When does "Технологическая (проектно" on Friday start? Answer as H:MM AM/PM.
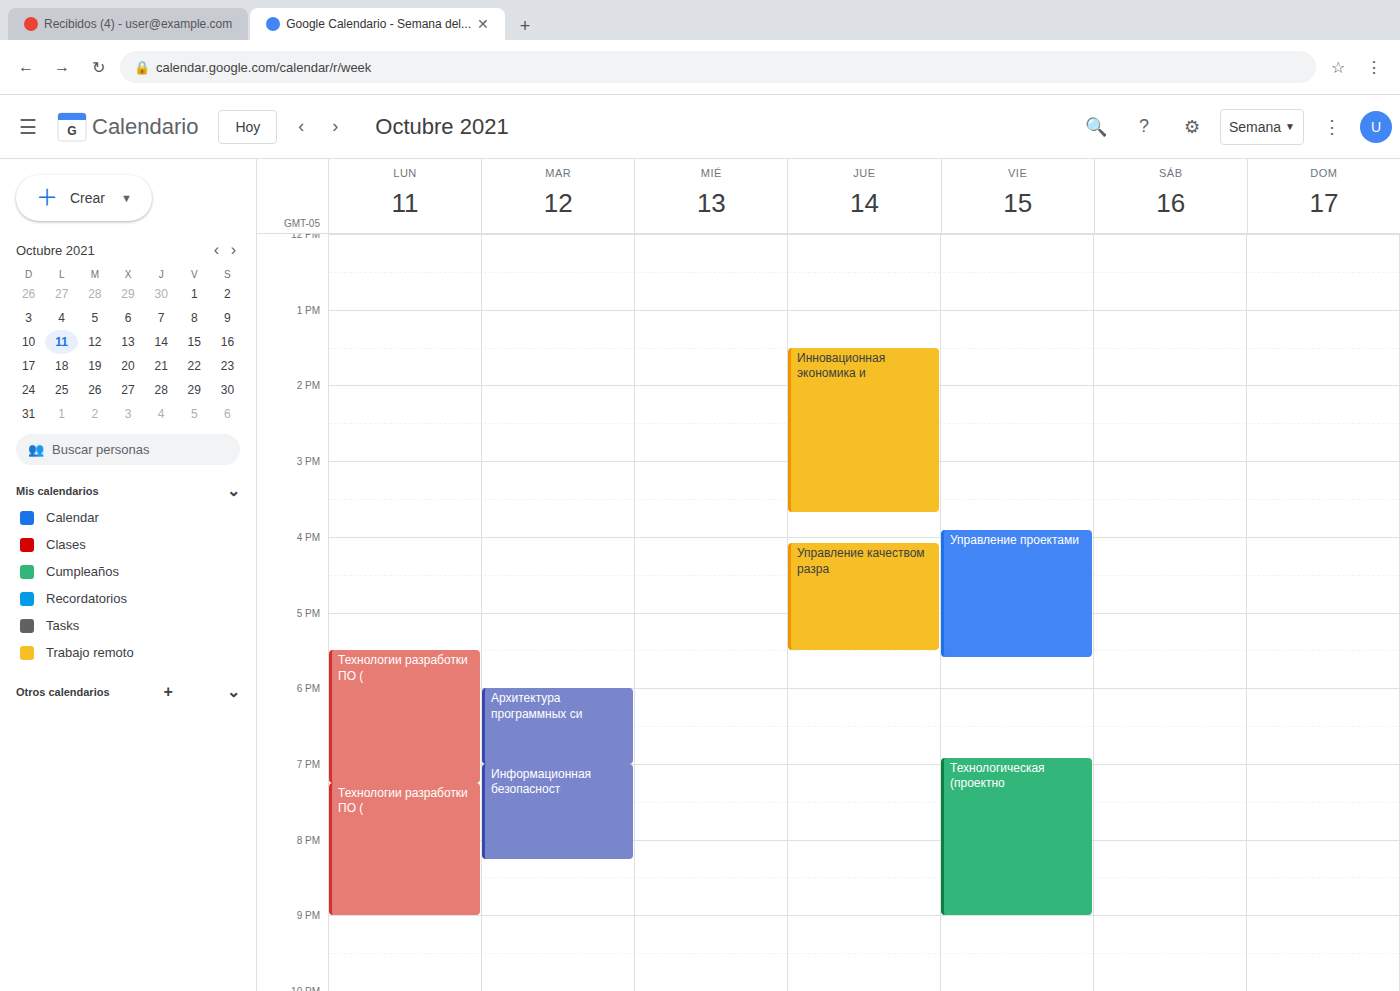
6:55 PM